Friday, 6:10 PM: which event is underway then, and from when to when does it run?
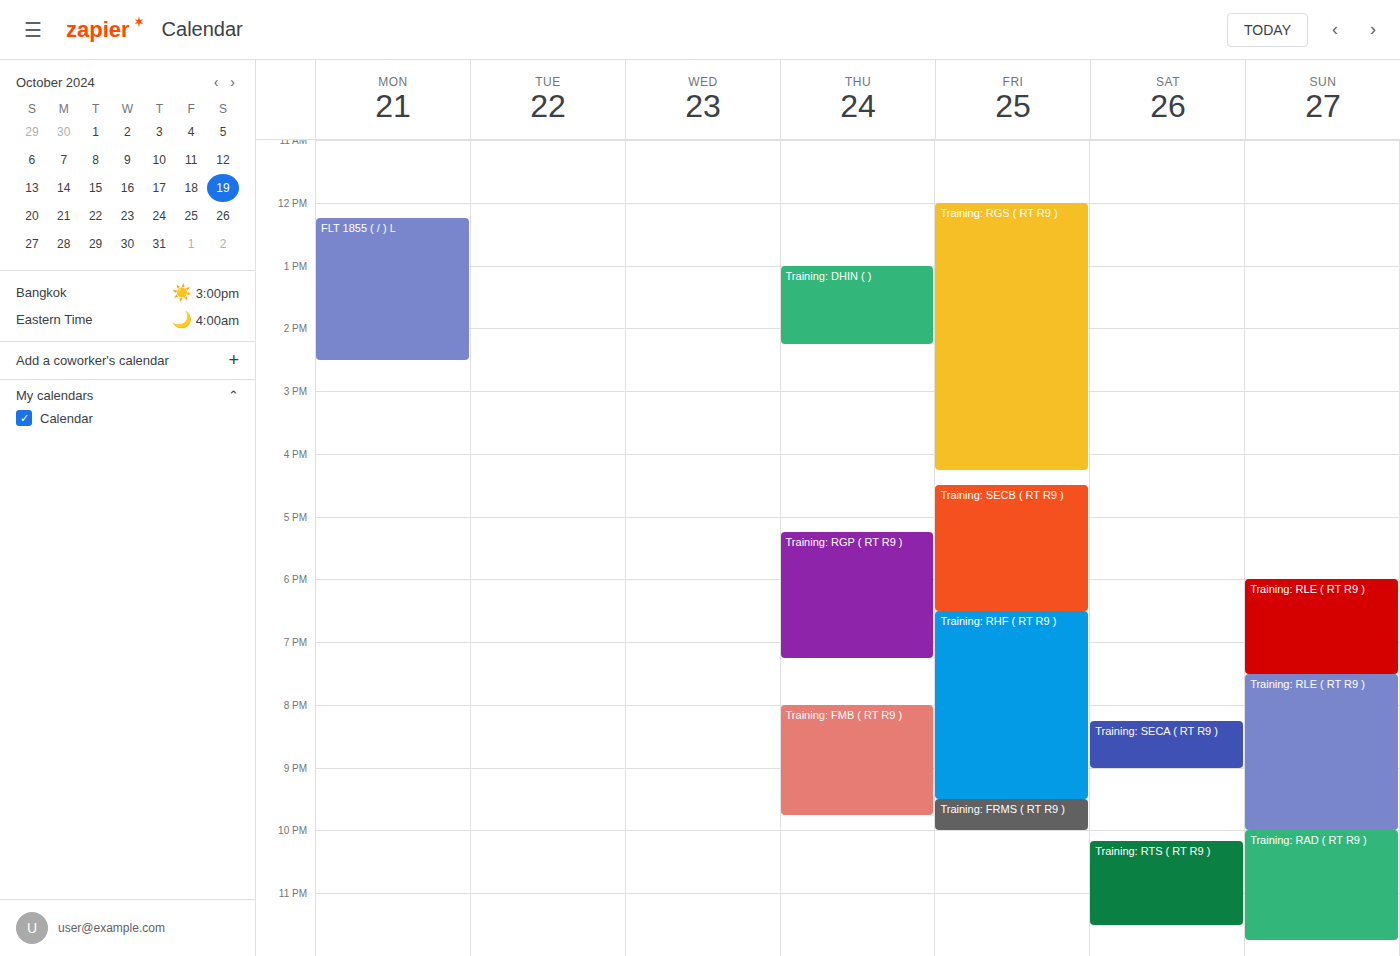
"Training: SECB ( RT R9 )", 4:30 PM to 6:30 PM